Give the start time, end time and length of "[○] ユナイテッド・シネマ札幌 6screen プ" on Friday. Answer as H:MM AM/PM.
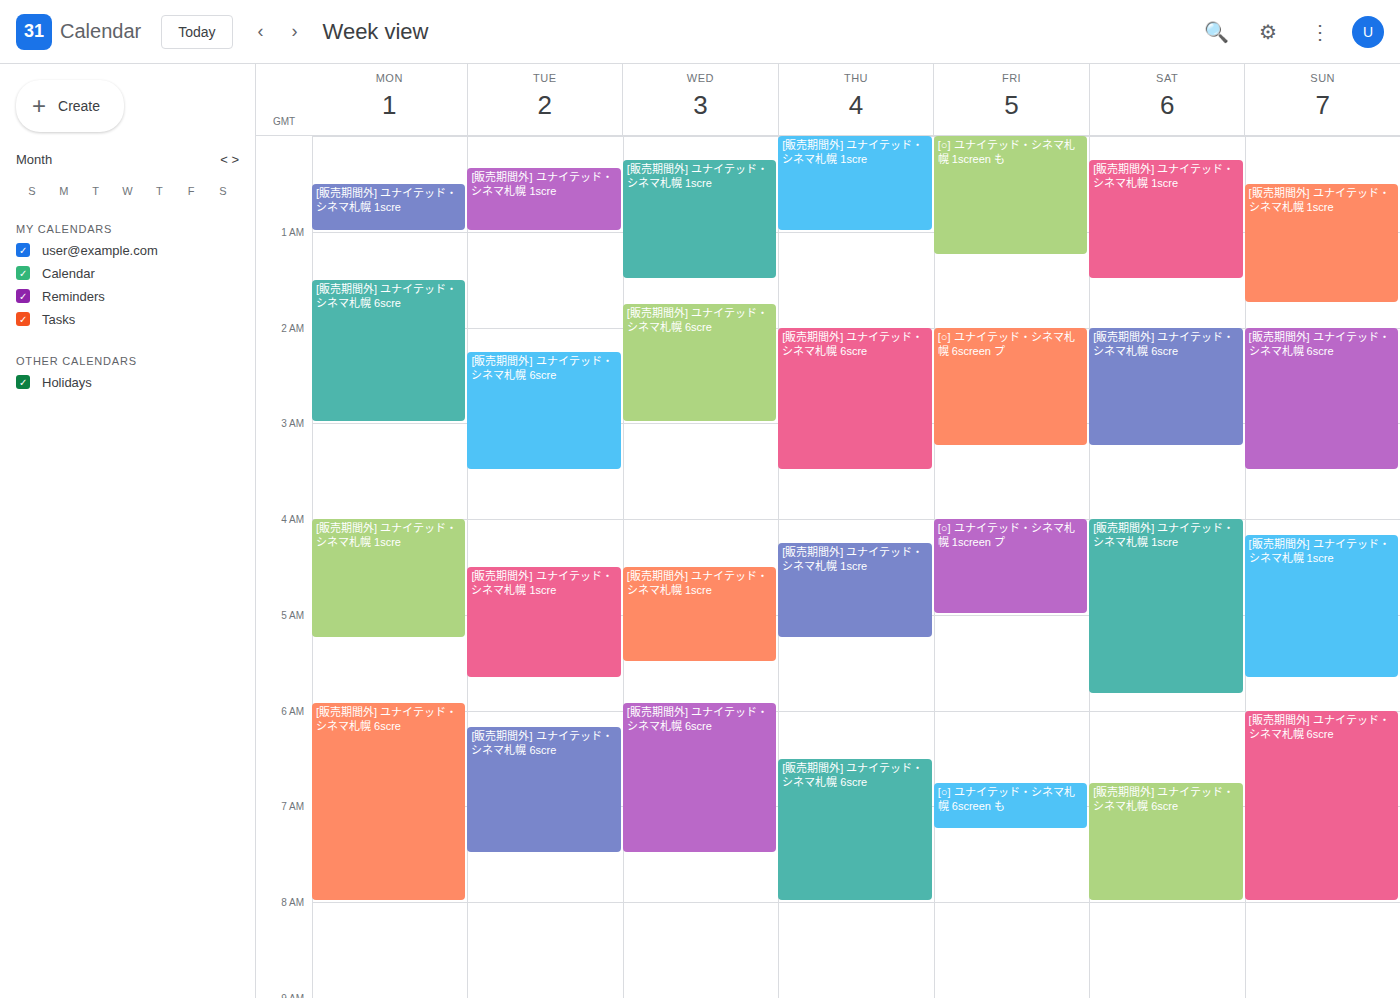
2:00 AM to 3:15 AM, 1 hour 15 minutes